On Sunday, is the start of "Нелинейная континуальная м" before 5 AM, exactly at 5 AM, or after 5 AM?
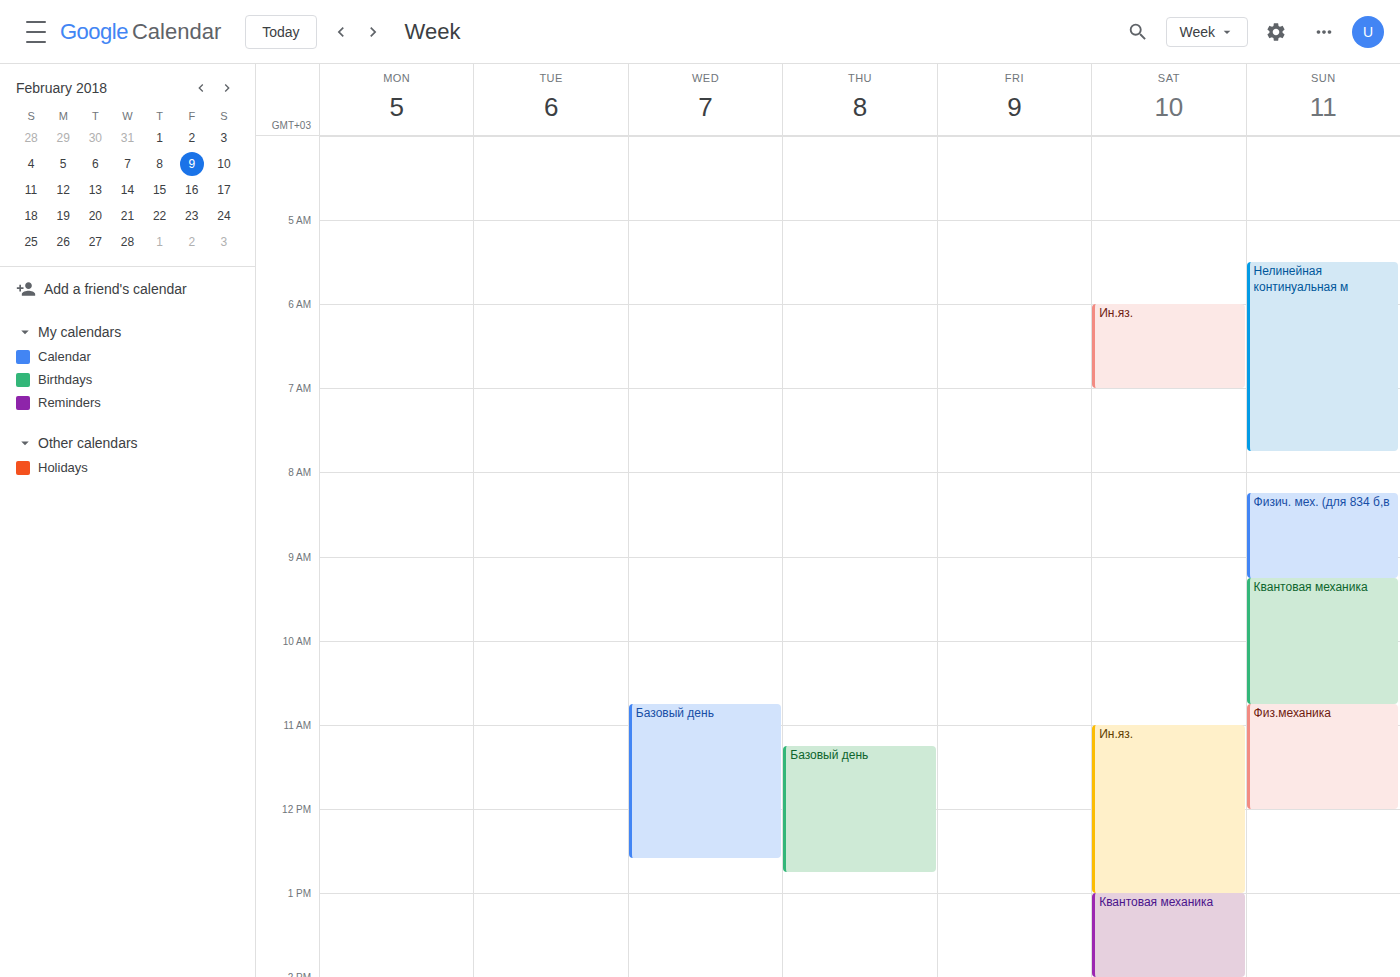
5:30 AM -- after 5 AM, 30 minutes below the 5 AM line.